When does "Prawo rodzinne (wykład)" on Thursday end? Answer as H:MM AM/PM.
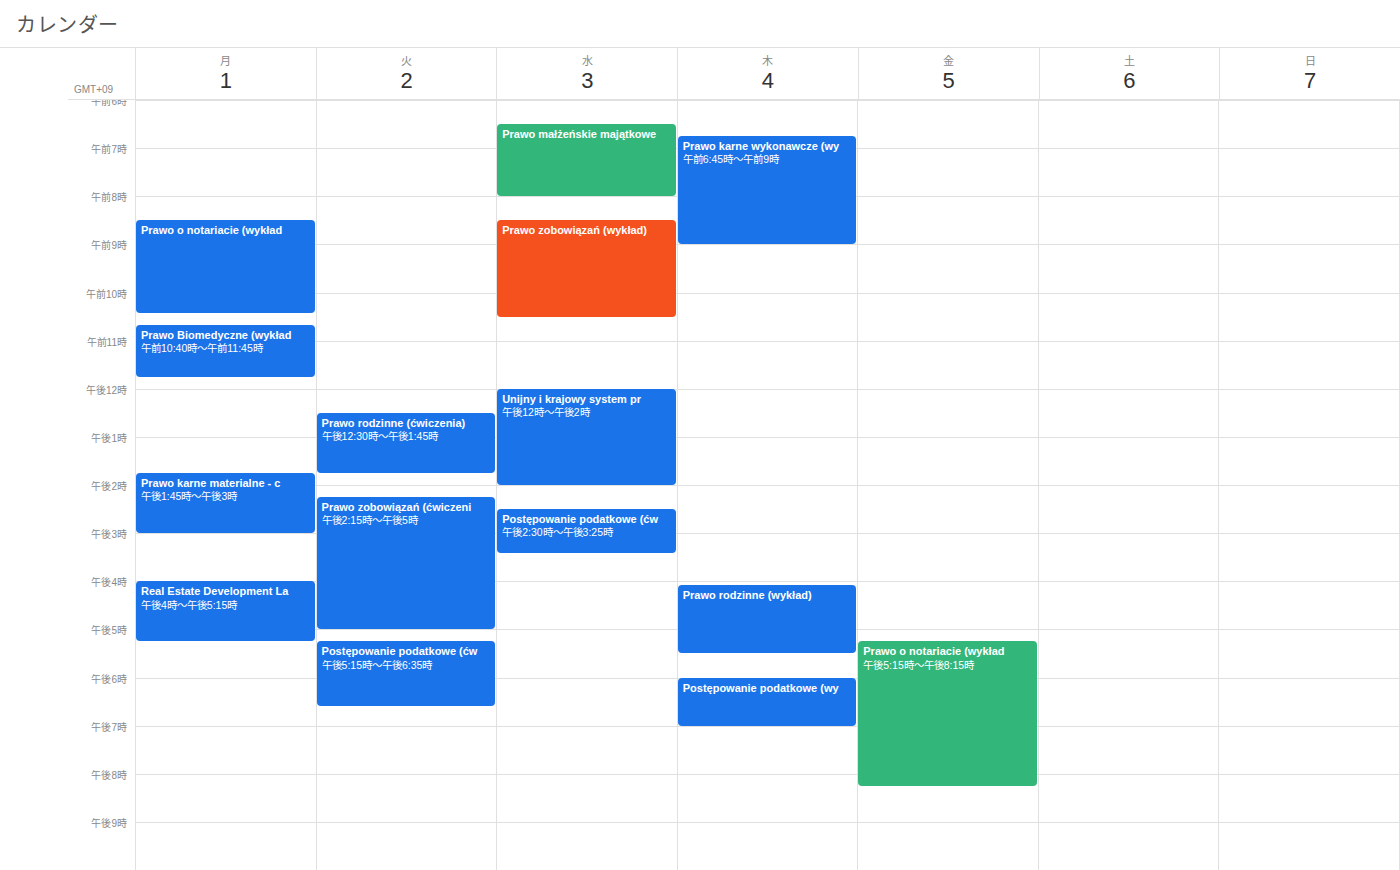
5:30 PM